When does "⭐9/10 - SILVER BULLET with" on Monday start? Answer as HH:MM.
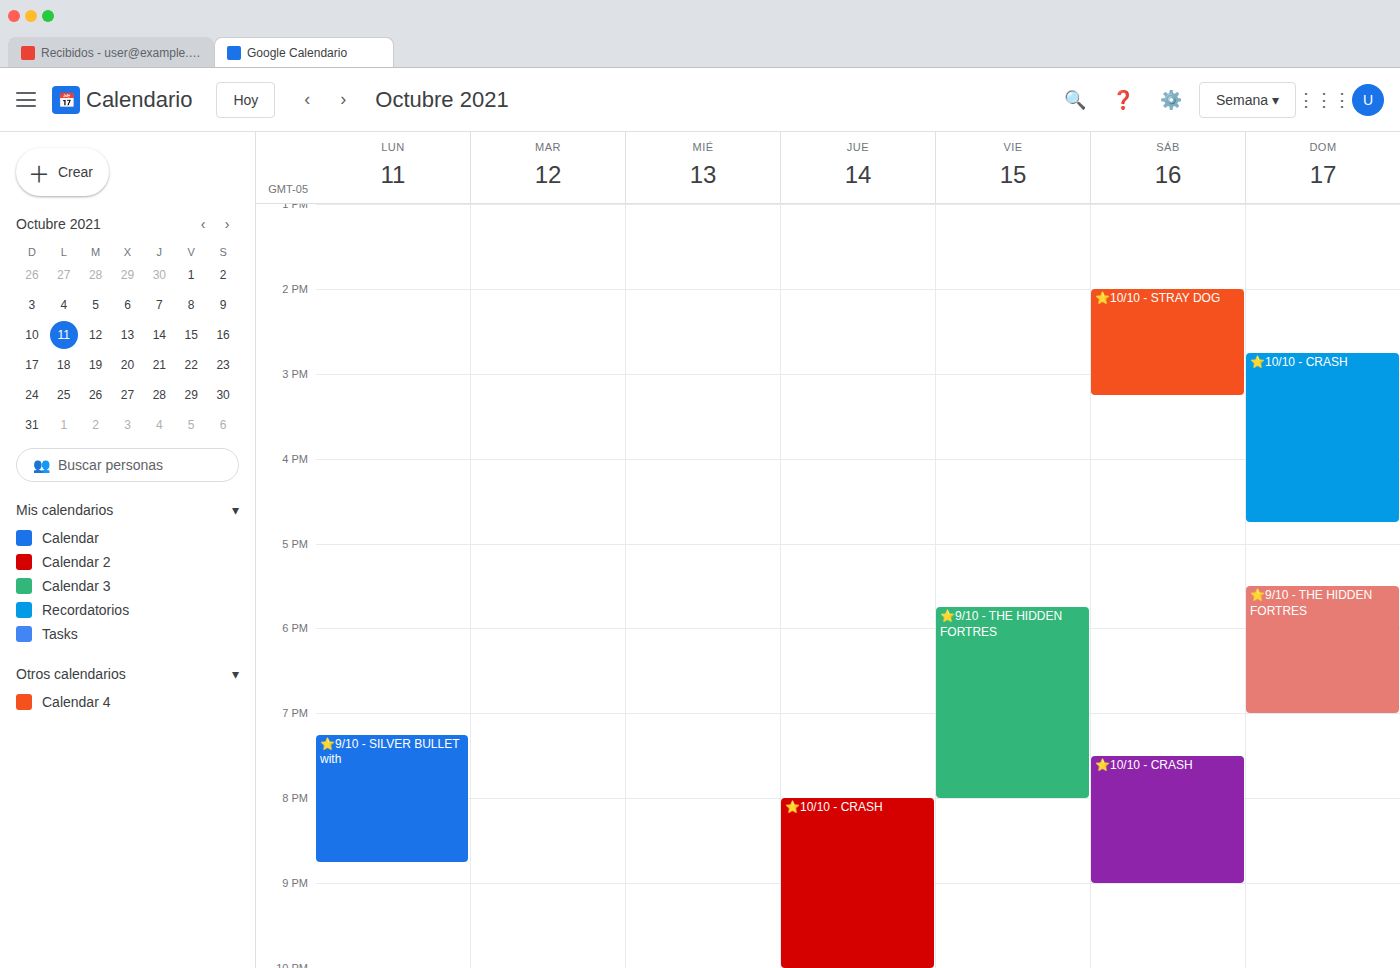
19:15